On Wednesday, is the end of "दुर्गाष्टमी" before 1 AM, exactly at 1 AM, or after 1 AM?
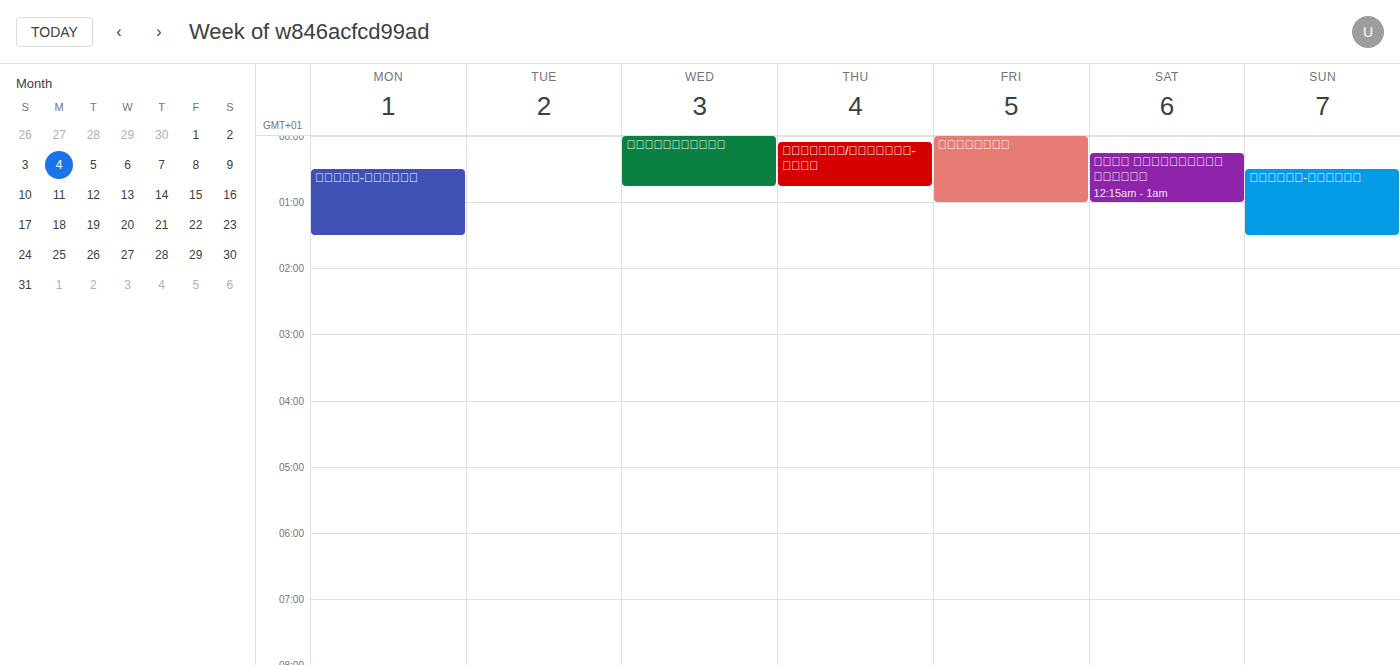
12:45 AM -- before 1 AM, 15 minutes above the 1 AM line.